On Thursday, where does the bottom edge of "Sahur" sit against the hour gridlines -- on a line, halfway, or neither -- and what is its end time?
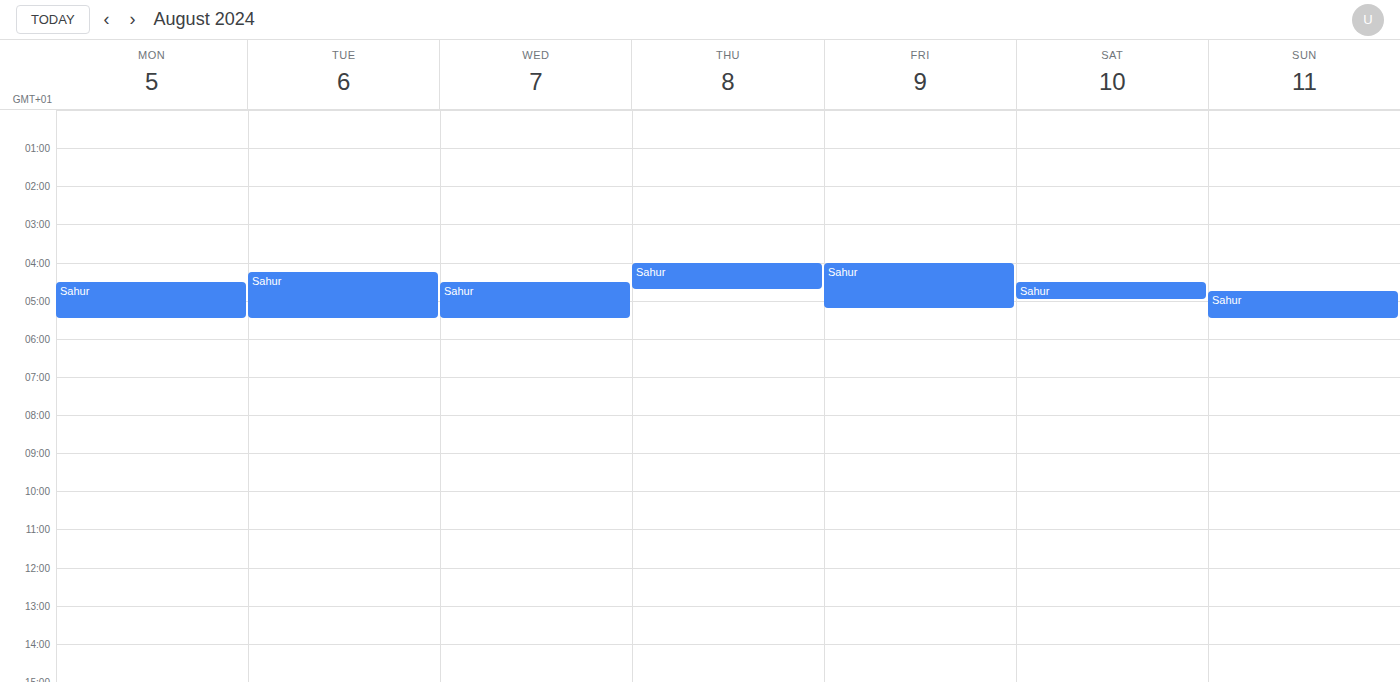
4:45 AM -- neither: three quarters of the way from the 4 AM line to the 5 AM line.